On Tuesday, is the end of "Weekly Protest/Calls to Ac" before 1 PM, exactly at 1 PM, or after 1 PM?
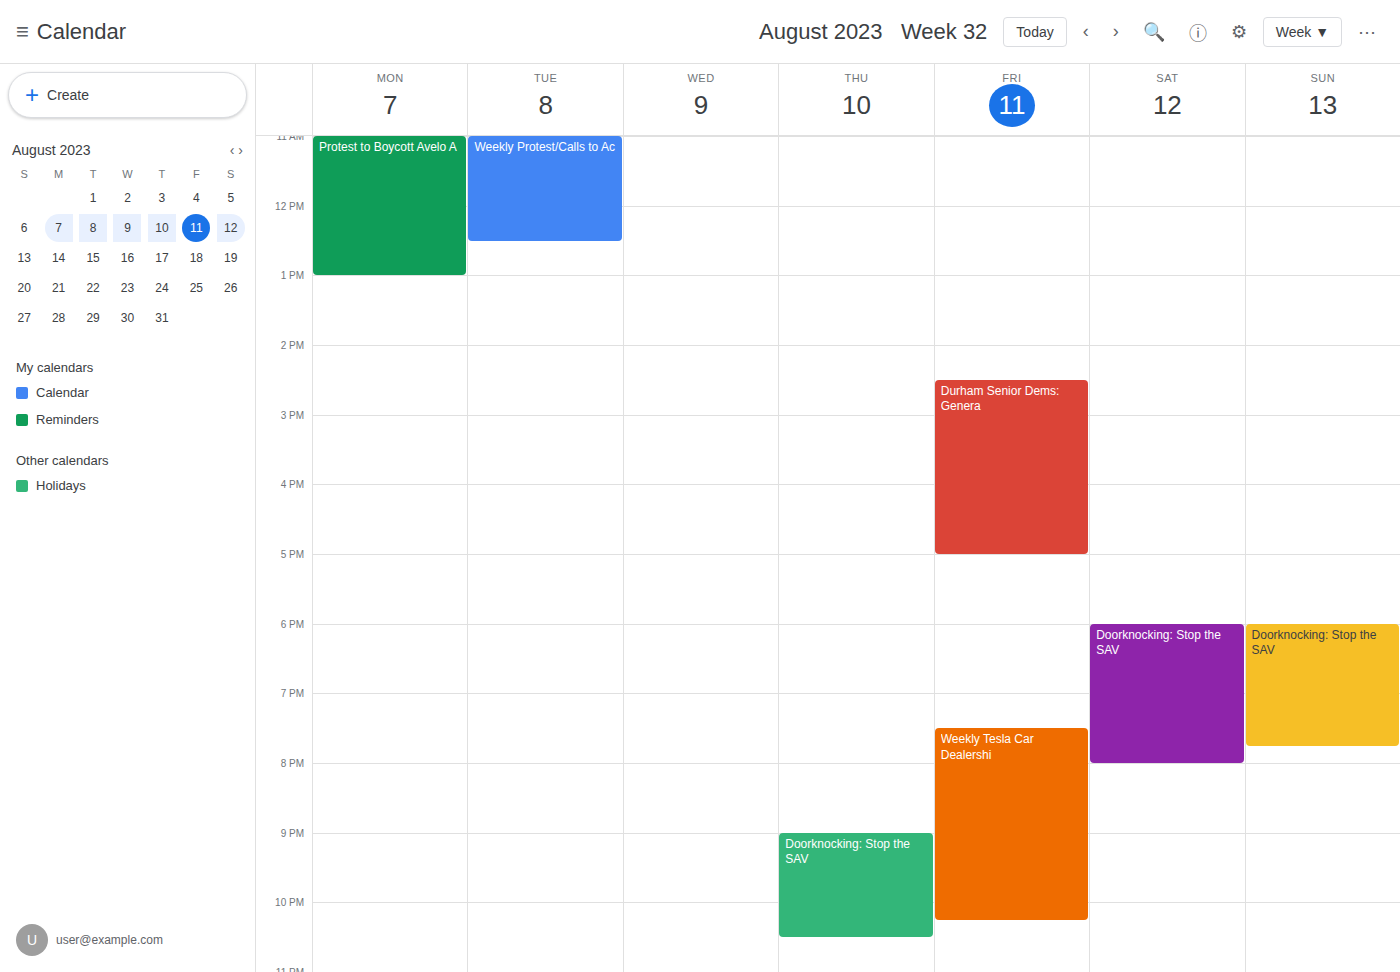
12:30 PM -- before 1 PM, 30 minutes above the 1 PM line.